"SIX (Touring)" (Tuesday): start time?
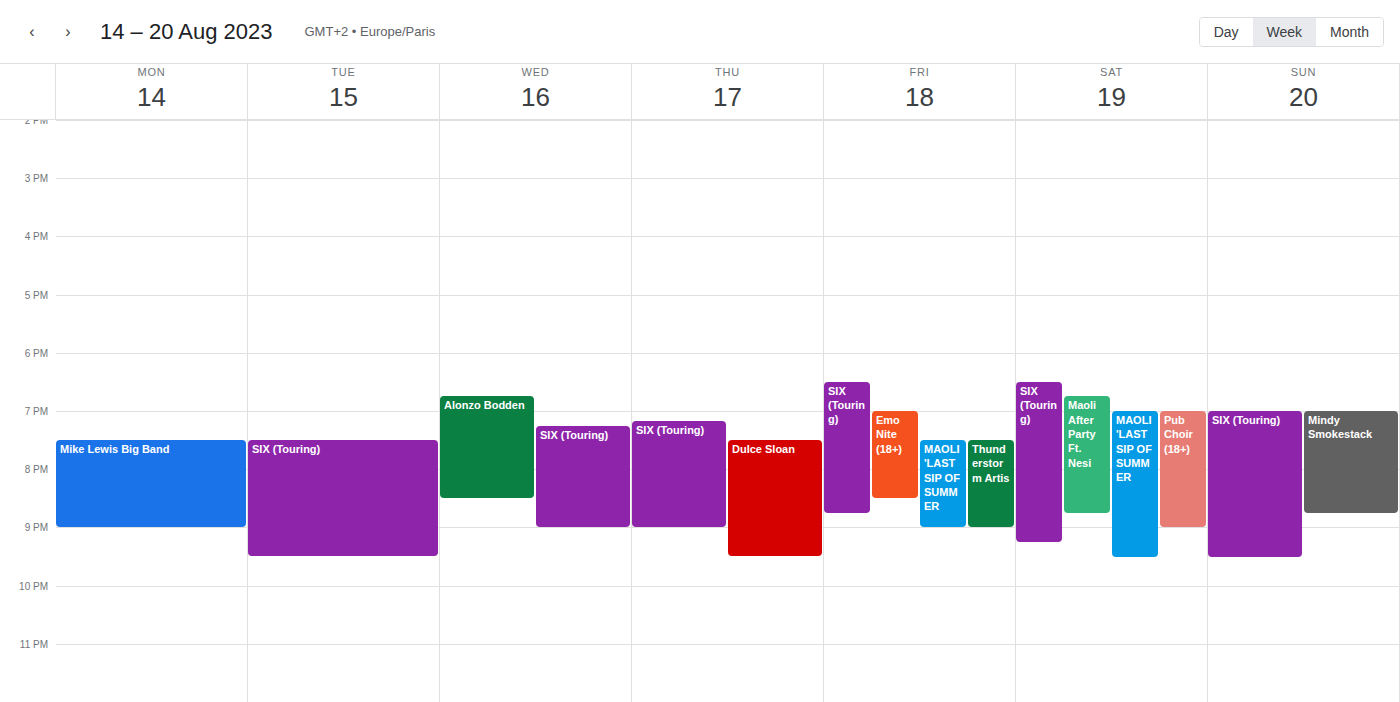
7:30 PM